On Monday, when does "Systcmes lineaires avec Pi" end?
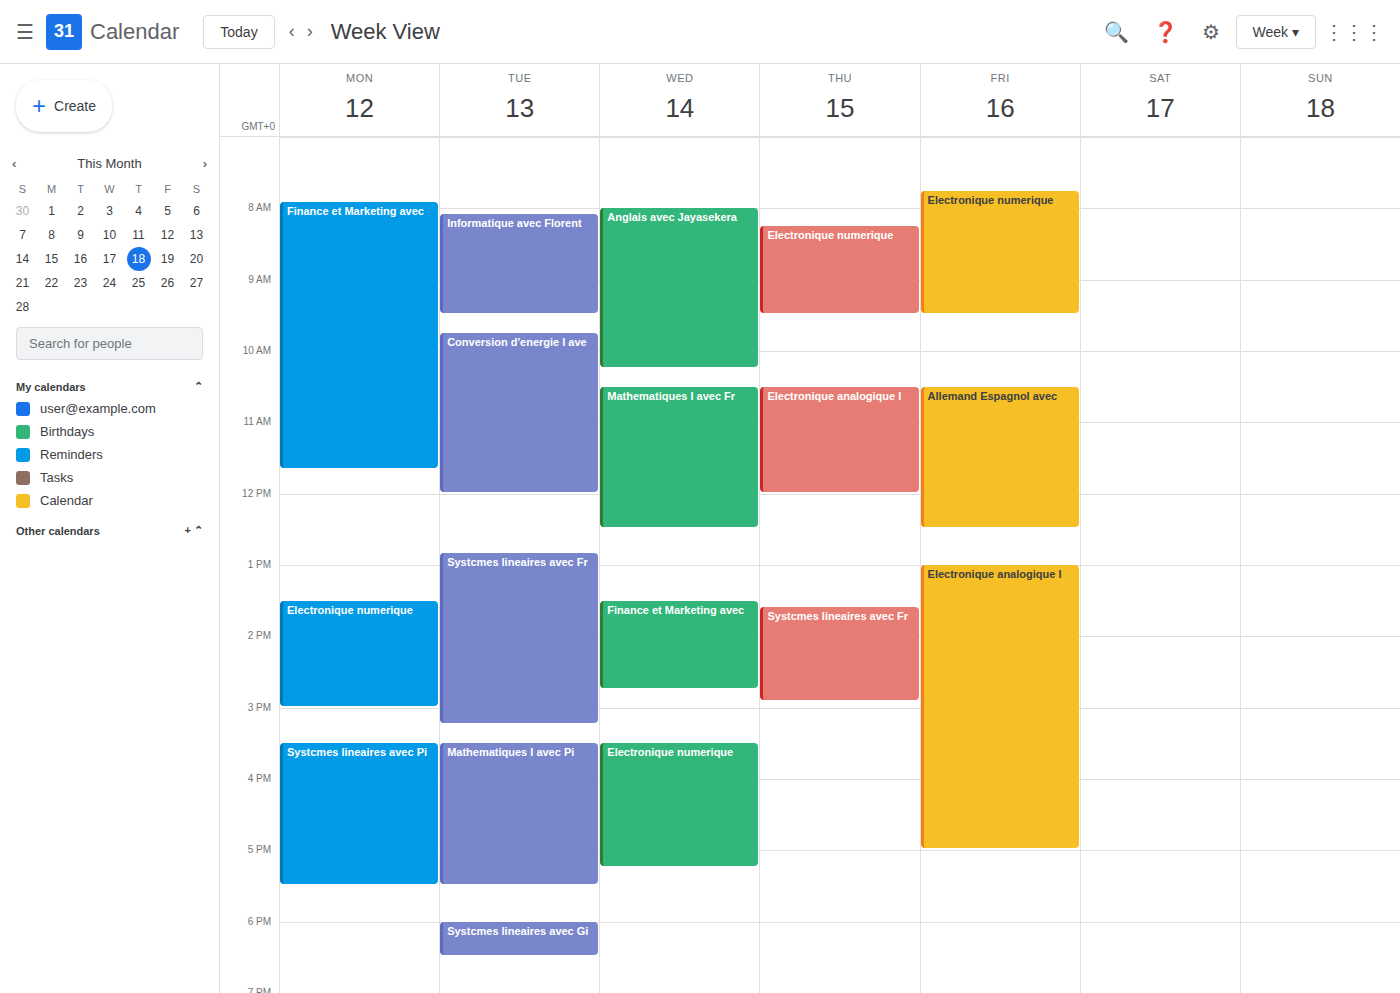
5:30 PM